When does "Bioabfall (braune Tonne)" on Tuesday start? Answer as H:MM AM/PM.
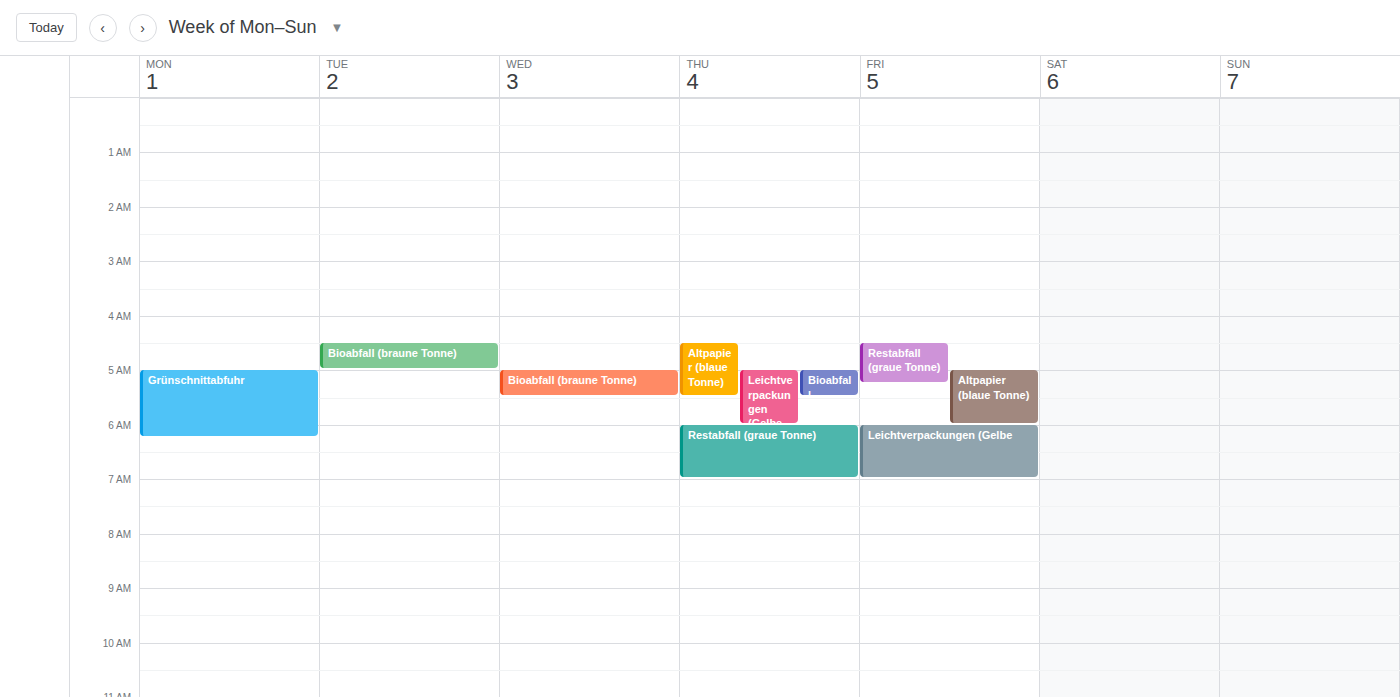
4:30 AM